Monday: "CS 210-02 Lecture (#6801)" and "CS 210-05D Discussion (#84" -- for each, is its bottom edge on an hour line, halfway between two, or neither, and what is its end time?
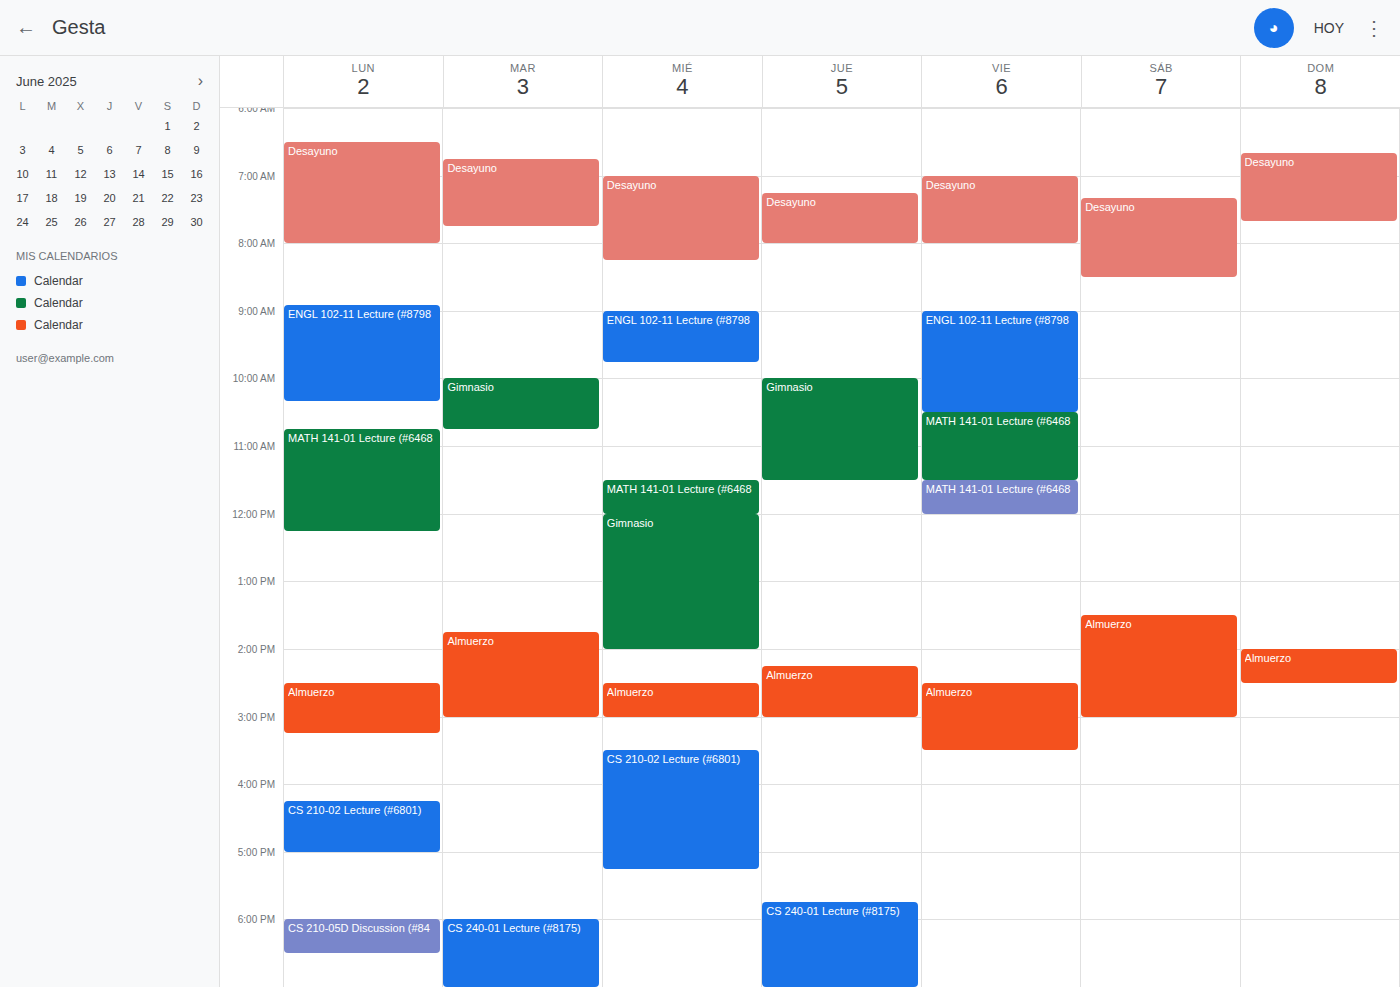
"CS 210-02 Lecture (#6801)": 5:00 PM, exactly on the 5 PM line. "CS 210-05D Discussion (#84": 6:30 PM, halfway between the 6 PM and 7 PM lines.